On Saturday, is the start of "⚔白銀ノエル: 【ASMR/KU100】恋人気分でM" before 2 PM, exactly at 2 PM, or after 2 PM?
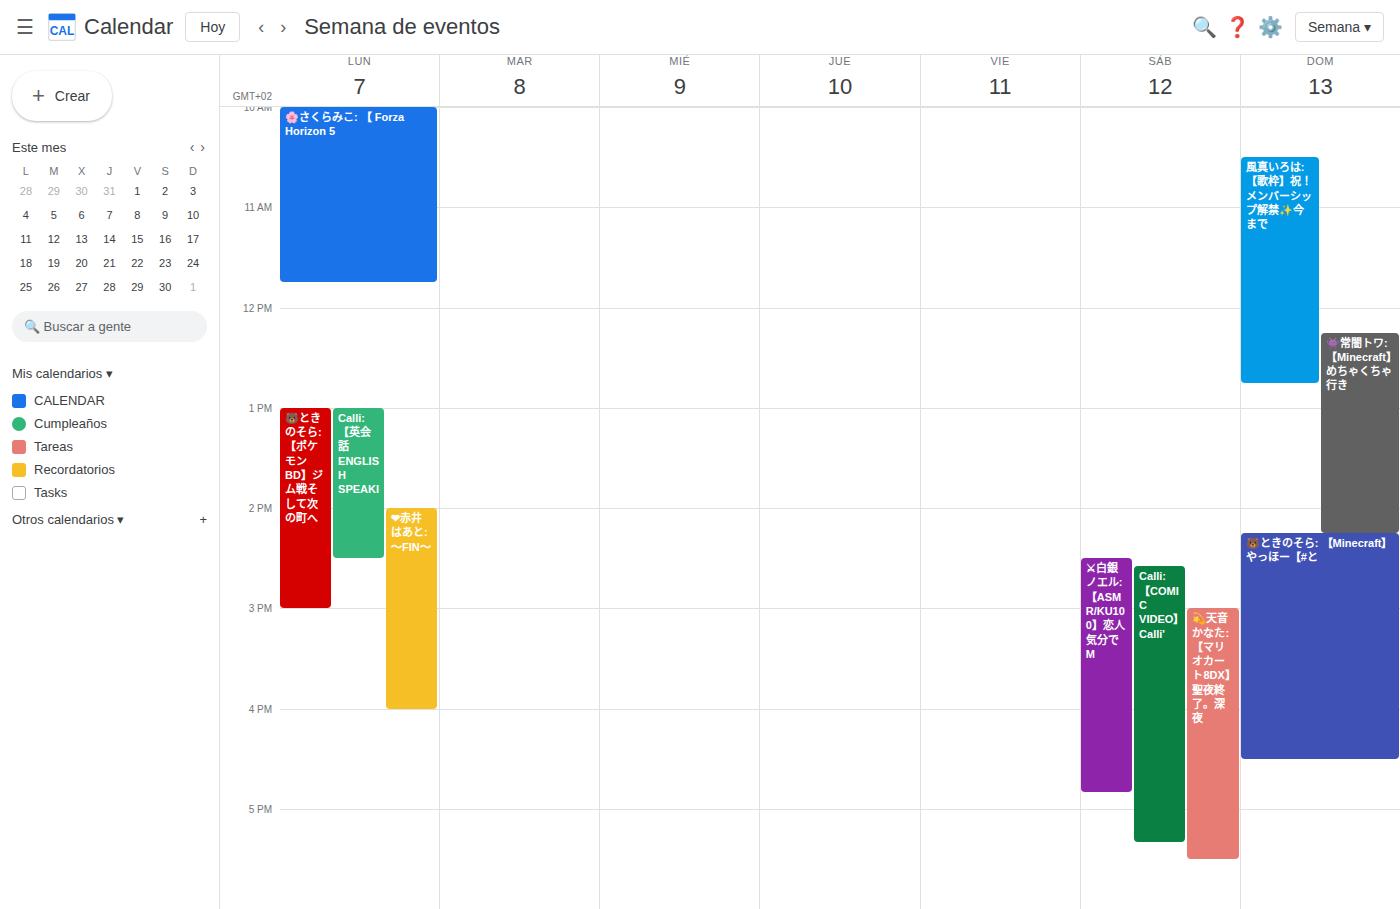
2:30 PM -- after 2 PM, 30 minutes below the 2 PM line.